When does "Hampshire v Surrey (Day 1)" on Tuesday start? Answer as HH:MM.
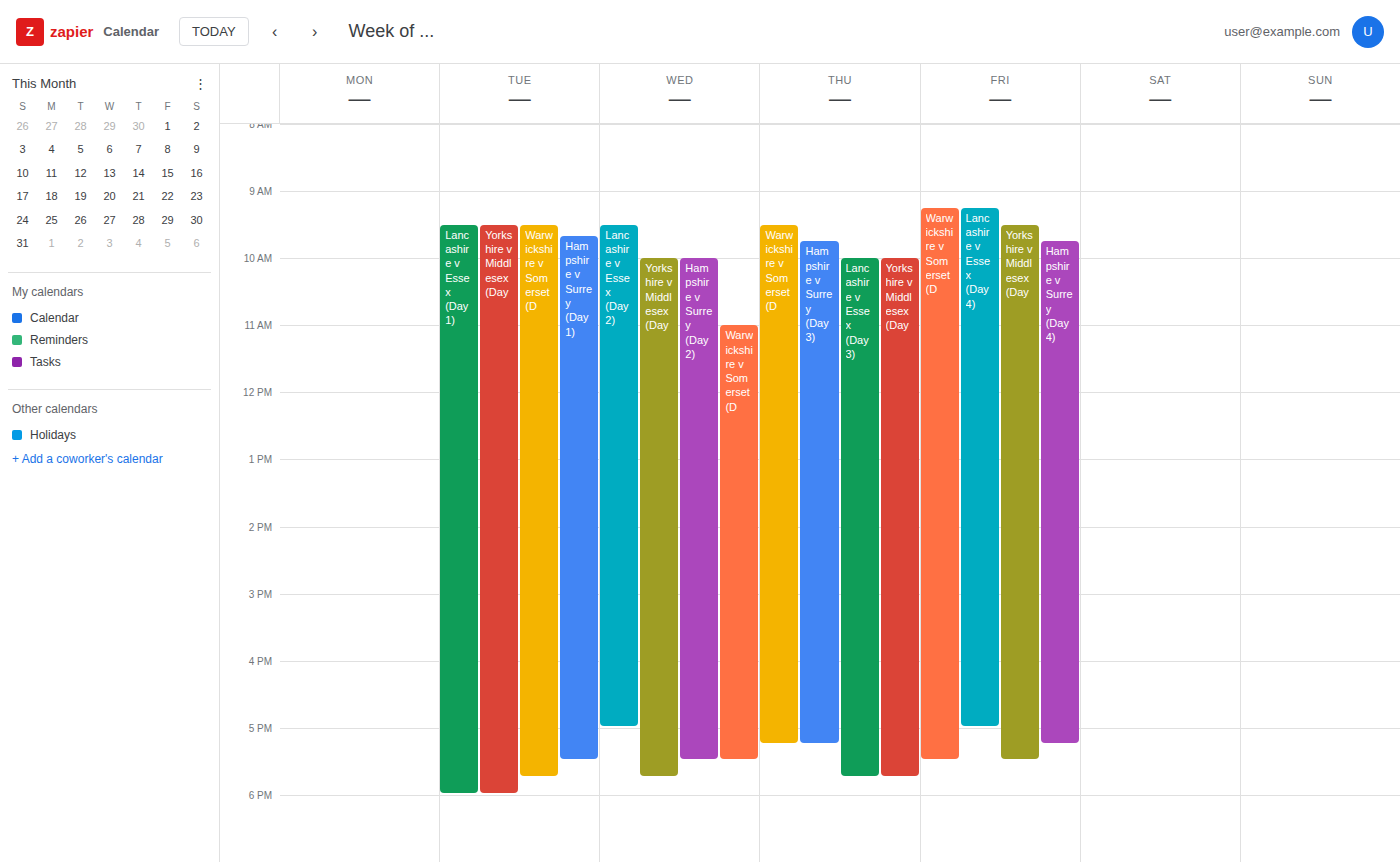
09:40